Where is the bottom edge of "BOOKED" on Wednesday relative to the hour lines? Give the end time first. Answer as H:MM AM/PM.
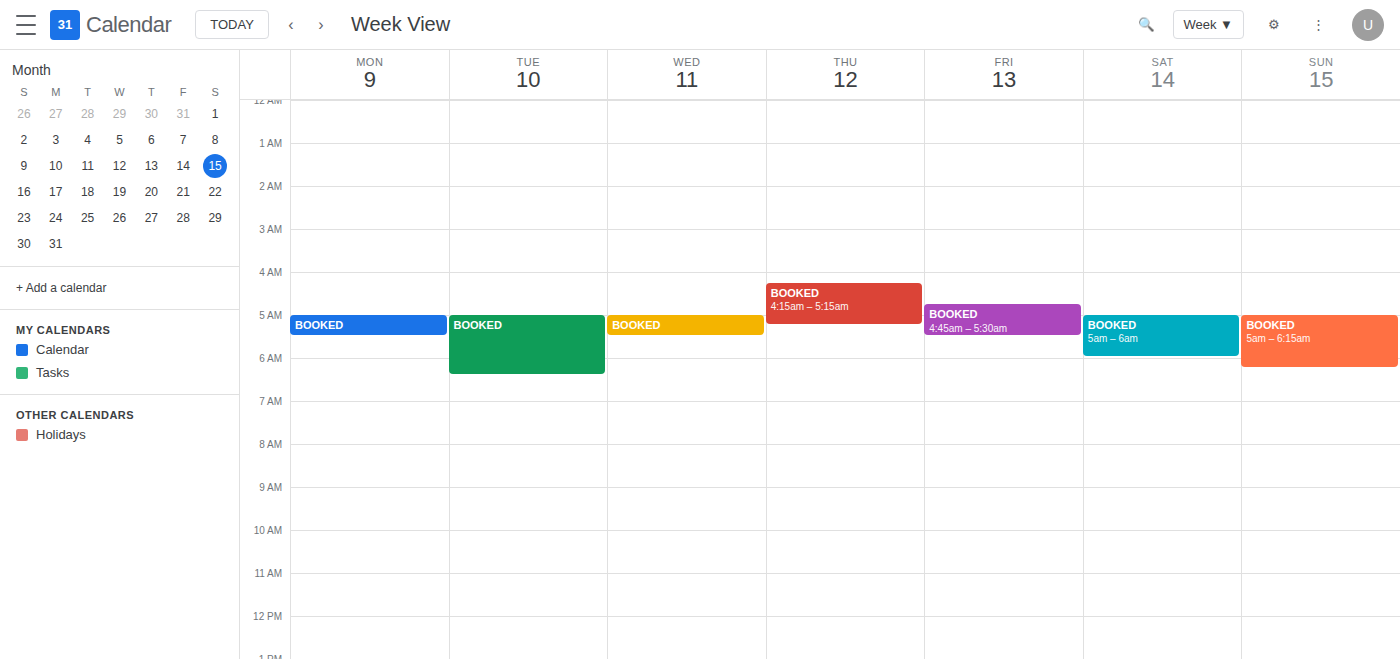
5:30 AM -- halfway between the 5 AM and 6 AM lines.